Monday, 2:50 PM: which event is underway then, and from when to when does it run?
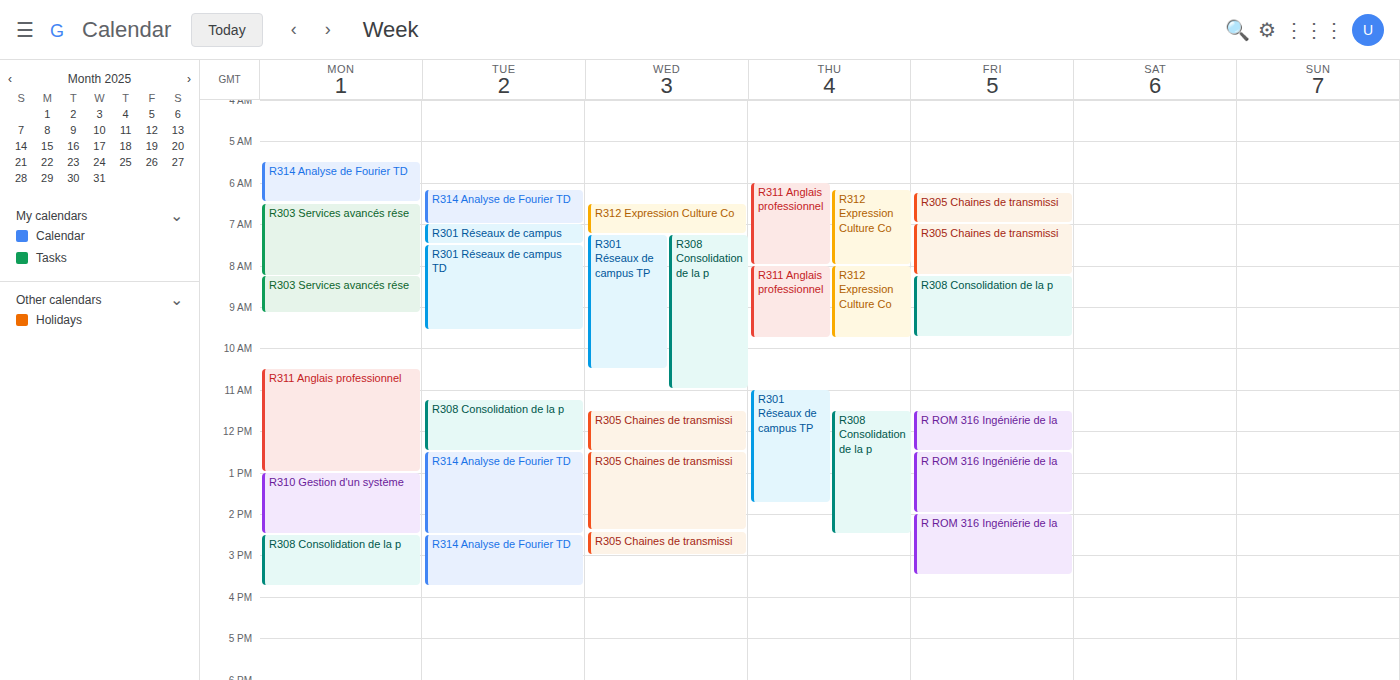
"R308 Consolidation de la p", 2:30 PM to 3:45 PM